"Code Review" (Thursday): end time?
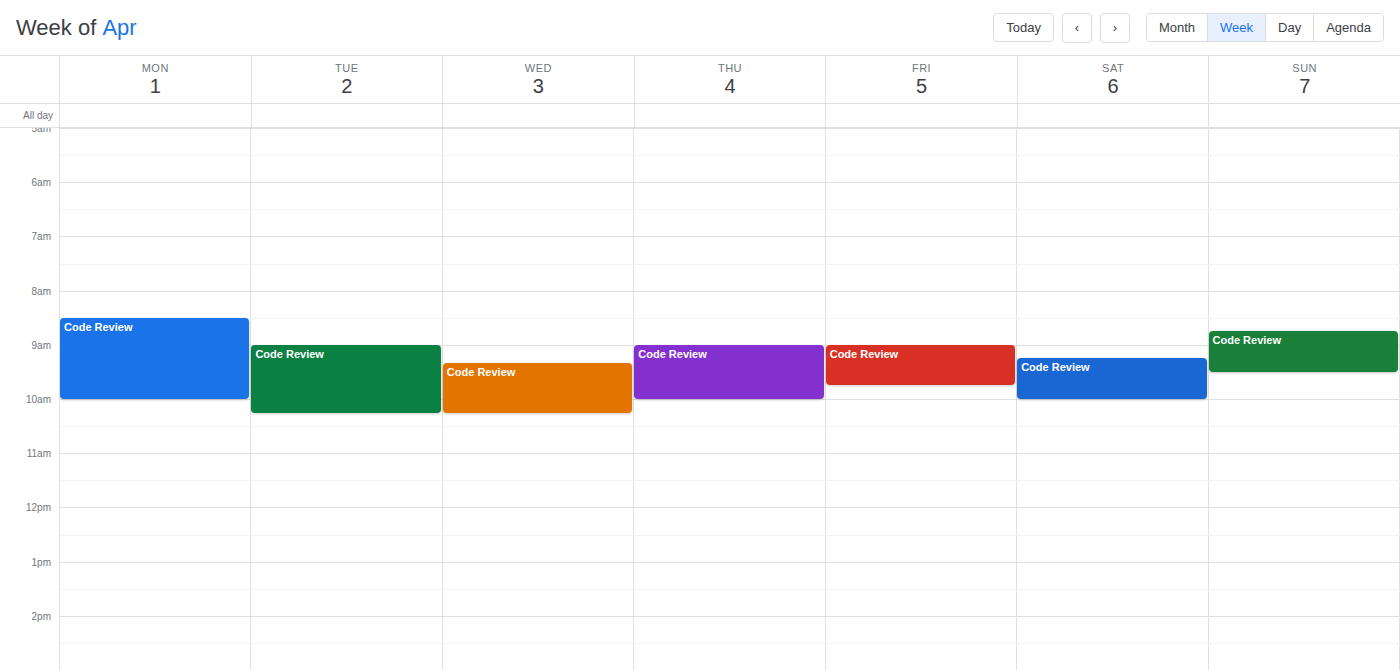
10:00 AM